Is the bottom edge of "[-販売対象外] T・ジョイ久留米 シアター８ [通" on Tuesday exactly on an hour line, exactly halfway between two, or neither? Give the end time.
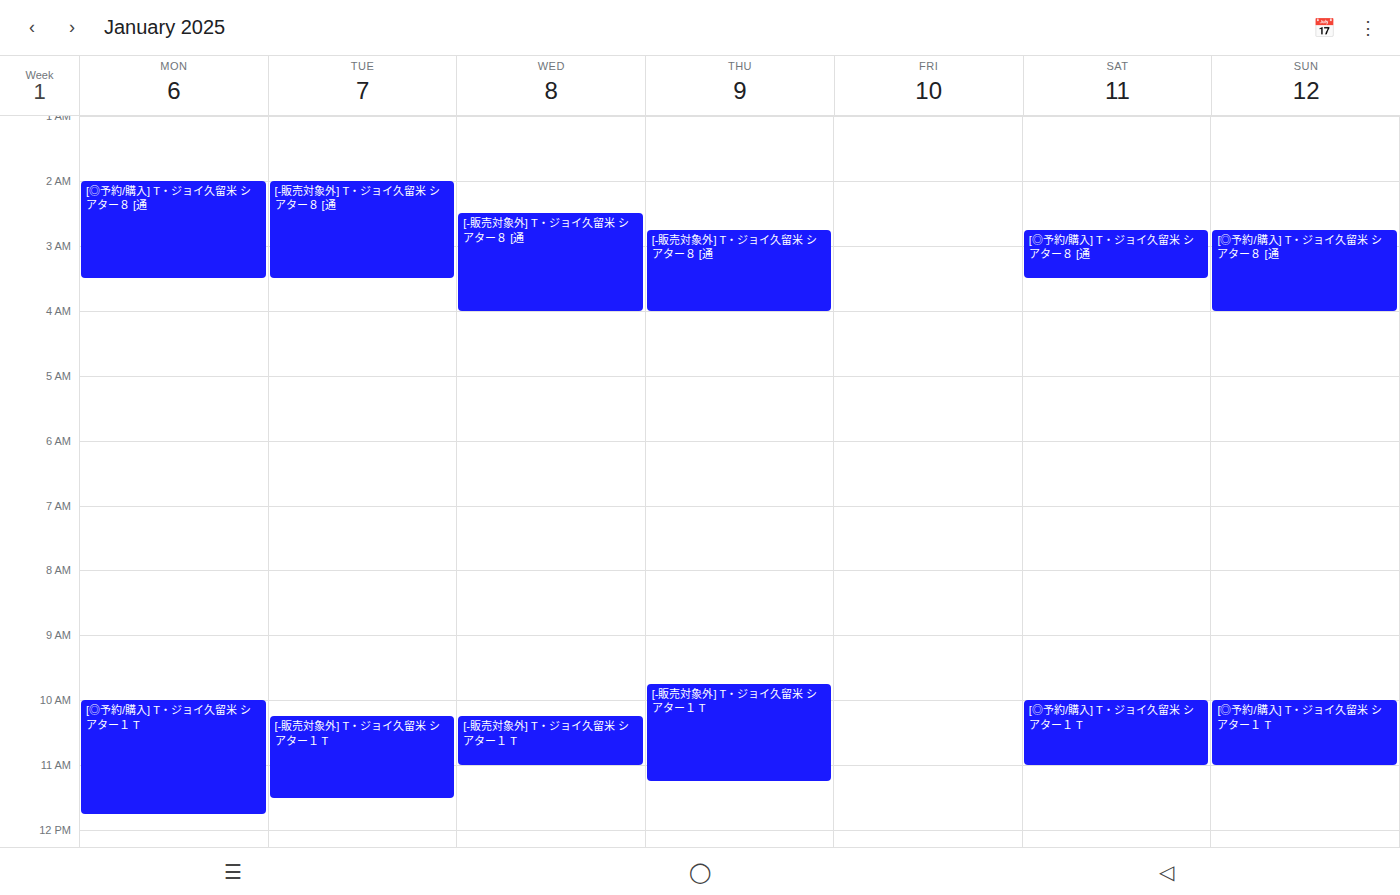
3:30 AM -- halfway between the 3 AM and 4 AM lines.